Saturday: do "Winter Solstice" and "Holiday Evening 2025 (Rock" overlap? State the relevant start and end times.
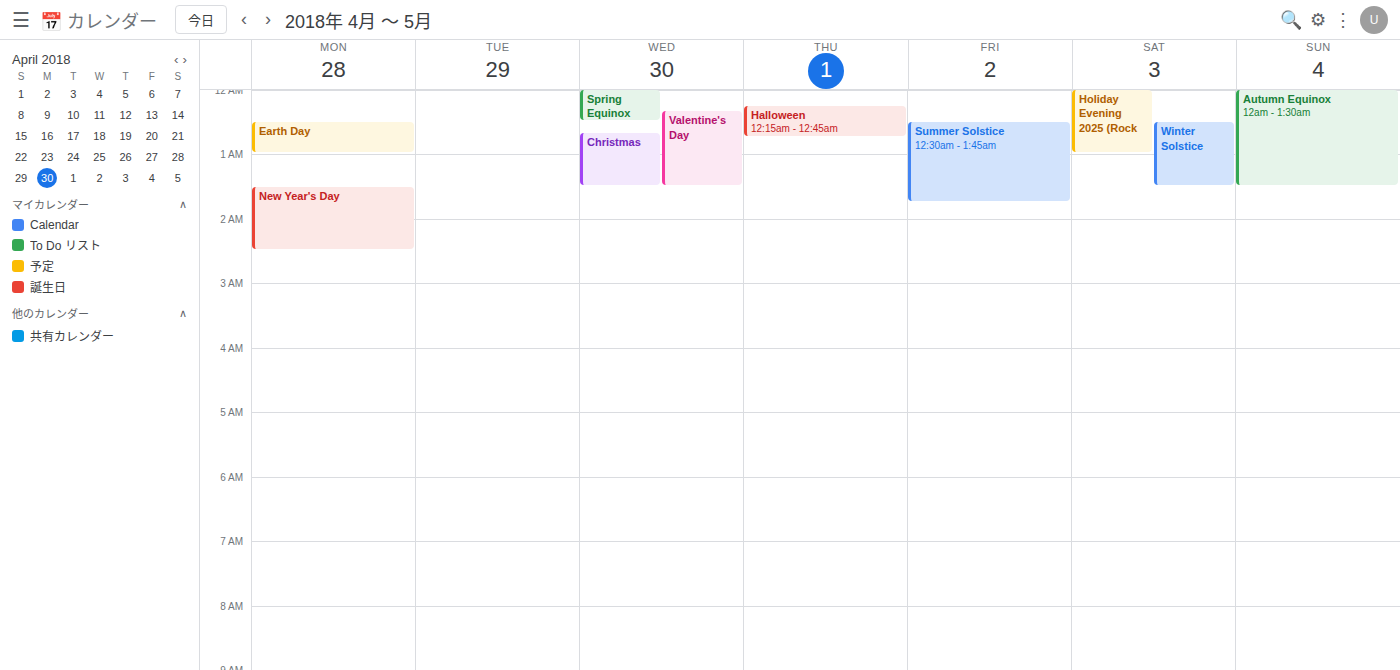
"Winter Solstice" starts at 12:30 AM, before "Holiday Evening 2025 (Rock" ends at 1:00 AM -- they overlap.